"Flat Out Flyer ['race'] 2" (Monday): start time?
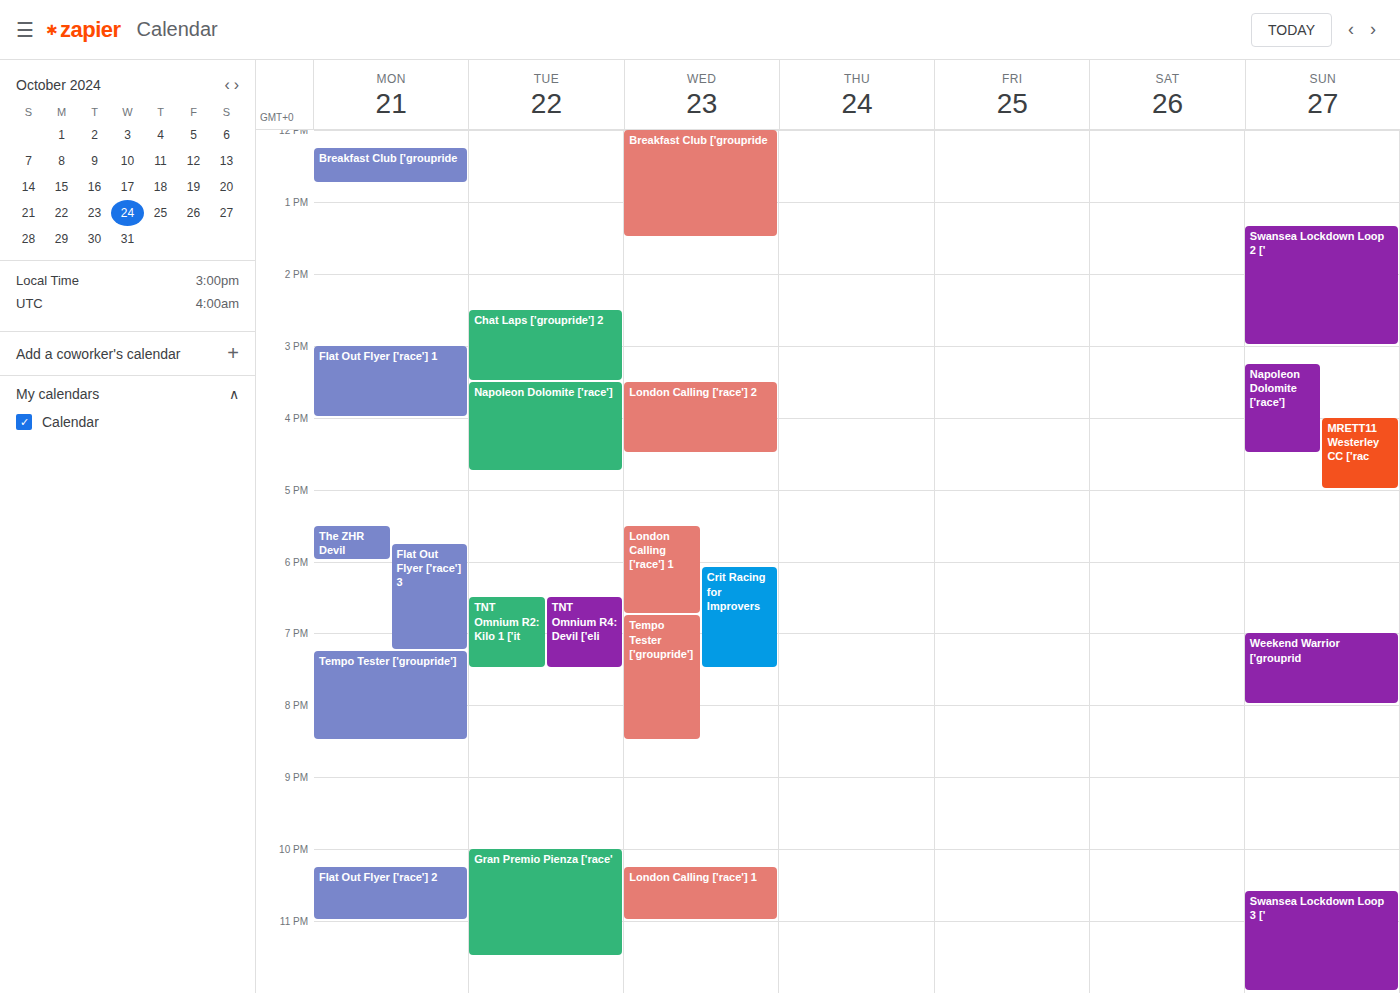
22:15